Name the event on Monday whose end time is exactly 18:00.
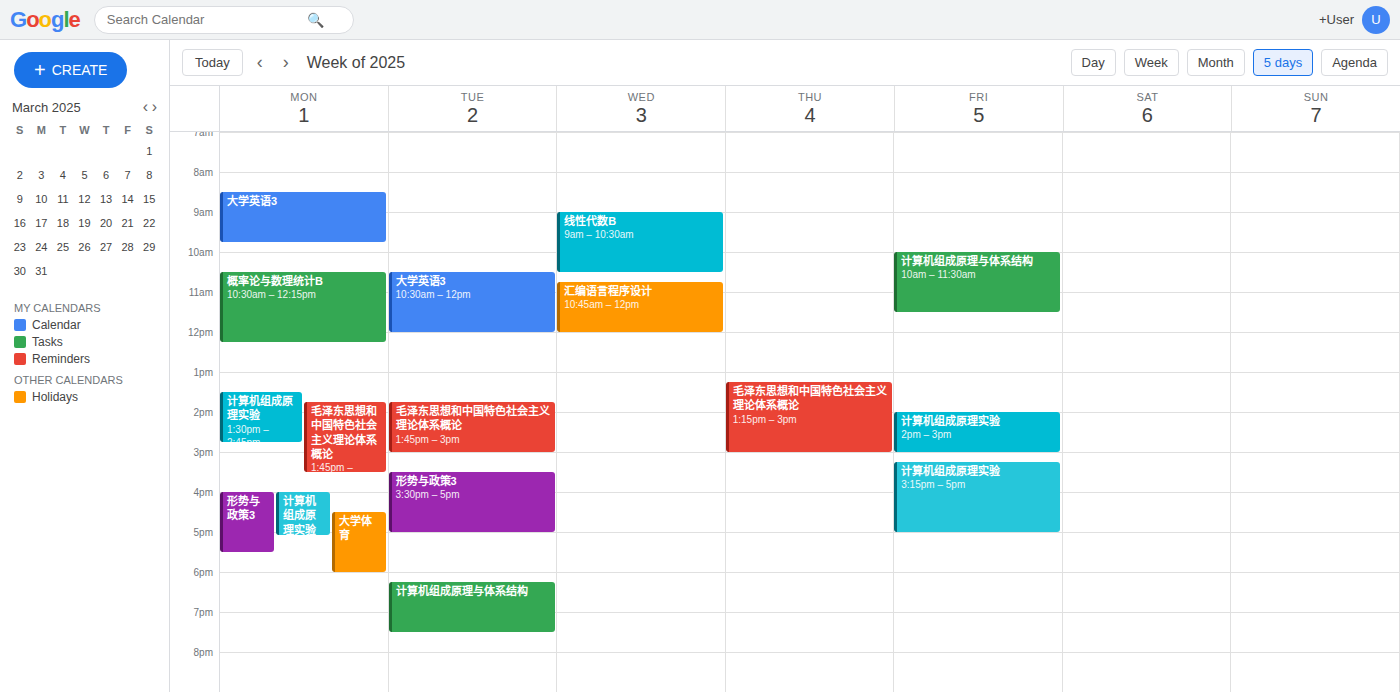
"大学体育"